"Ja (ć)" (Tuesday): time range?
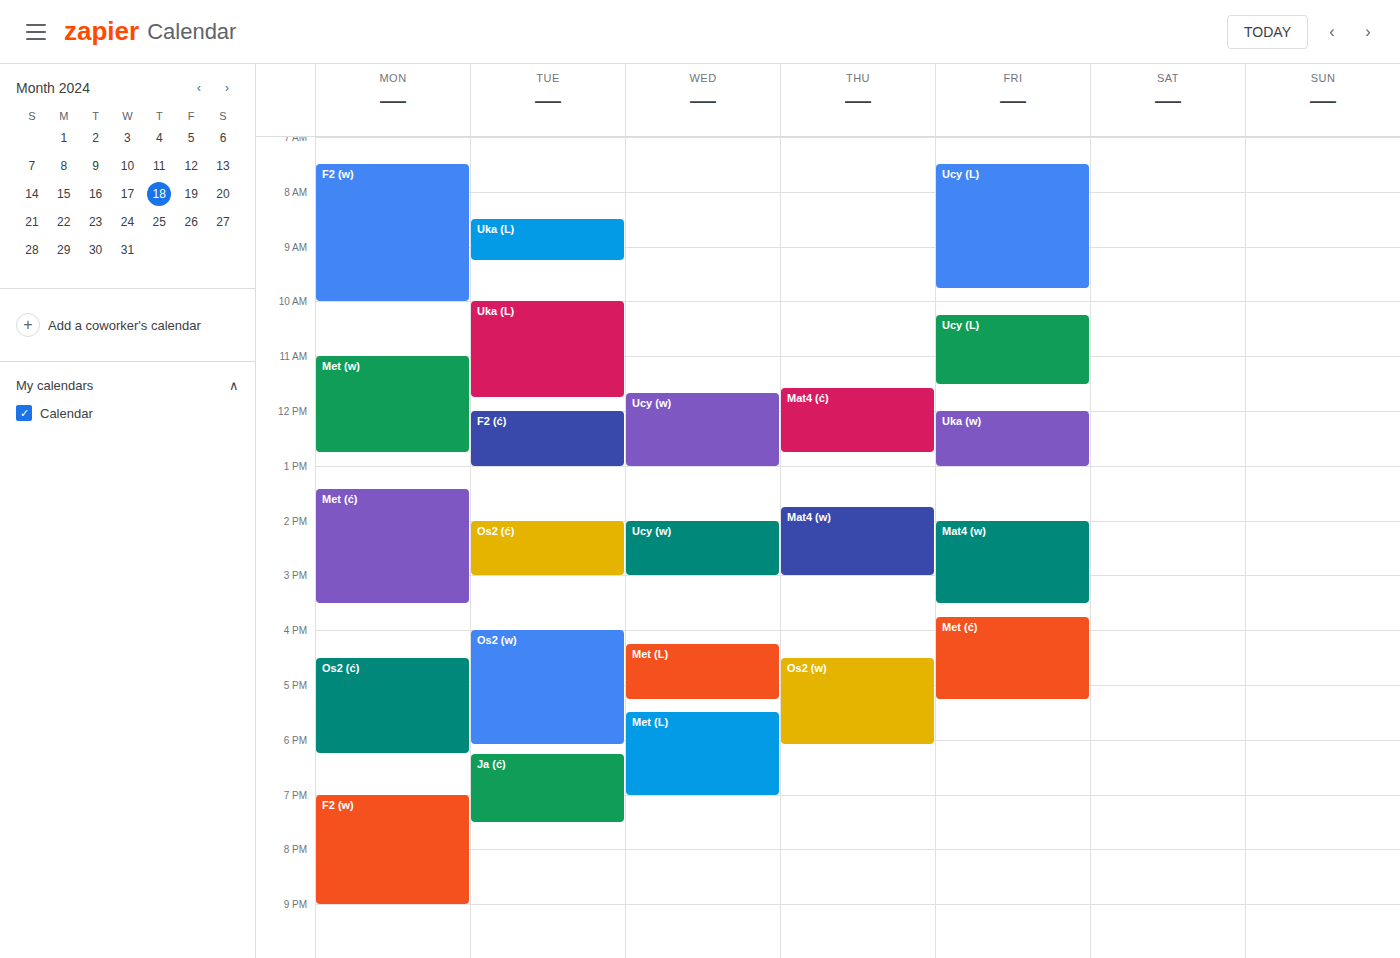
6:15 PM to 7:30 PM